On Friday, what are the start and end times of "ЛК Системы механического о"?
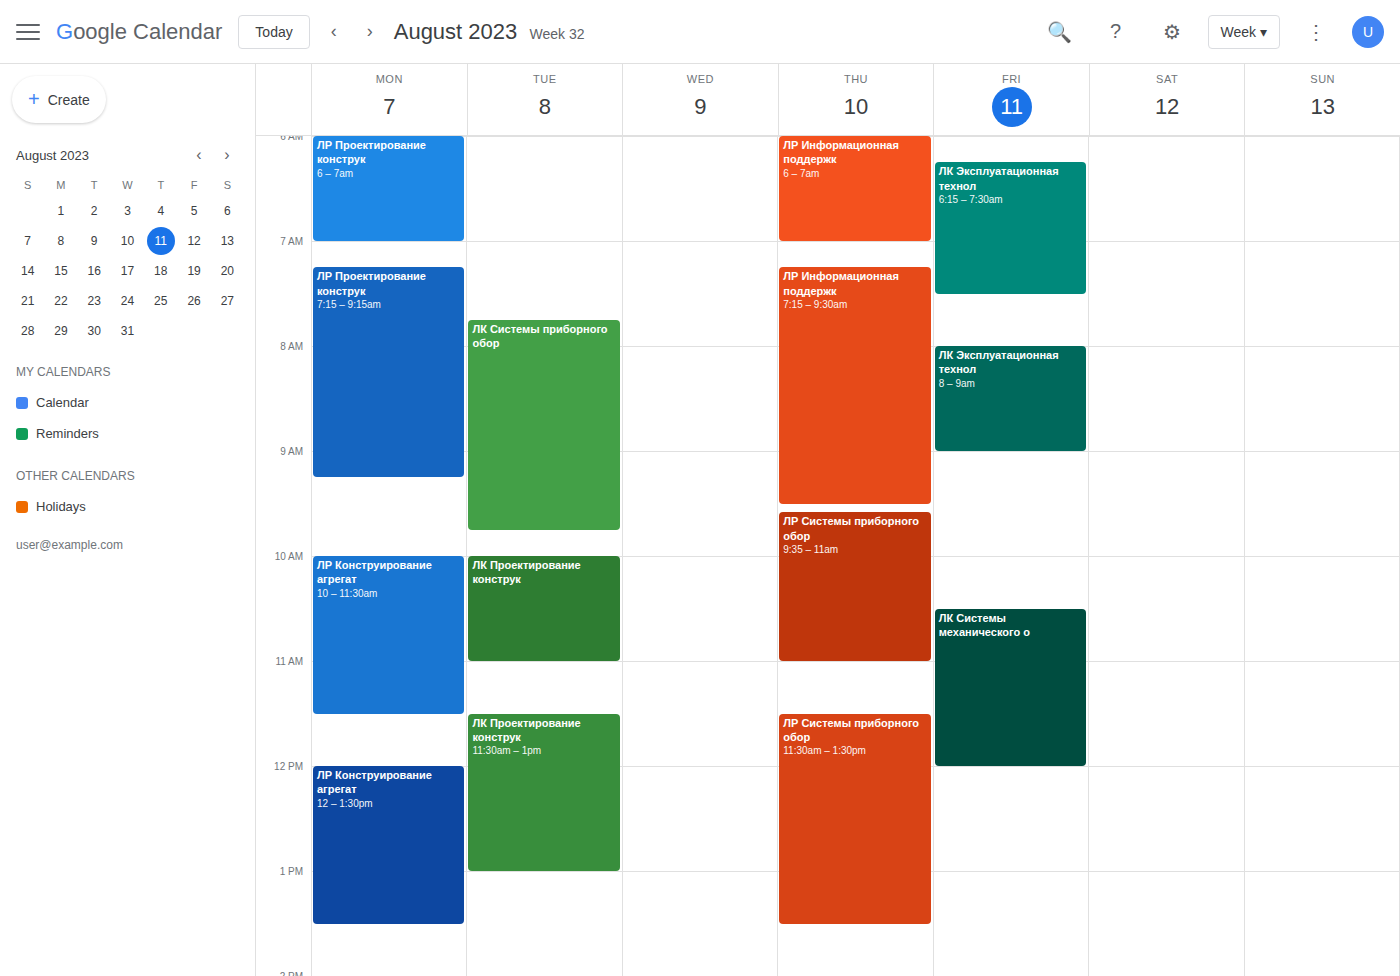
10:30 AM to 12:00 PM